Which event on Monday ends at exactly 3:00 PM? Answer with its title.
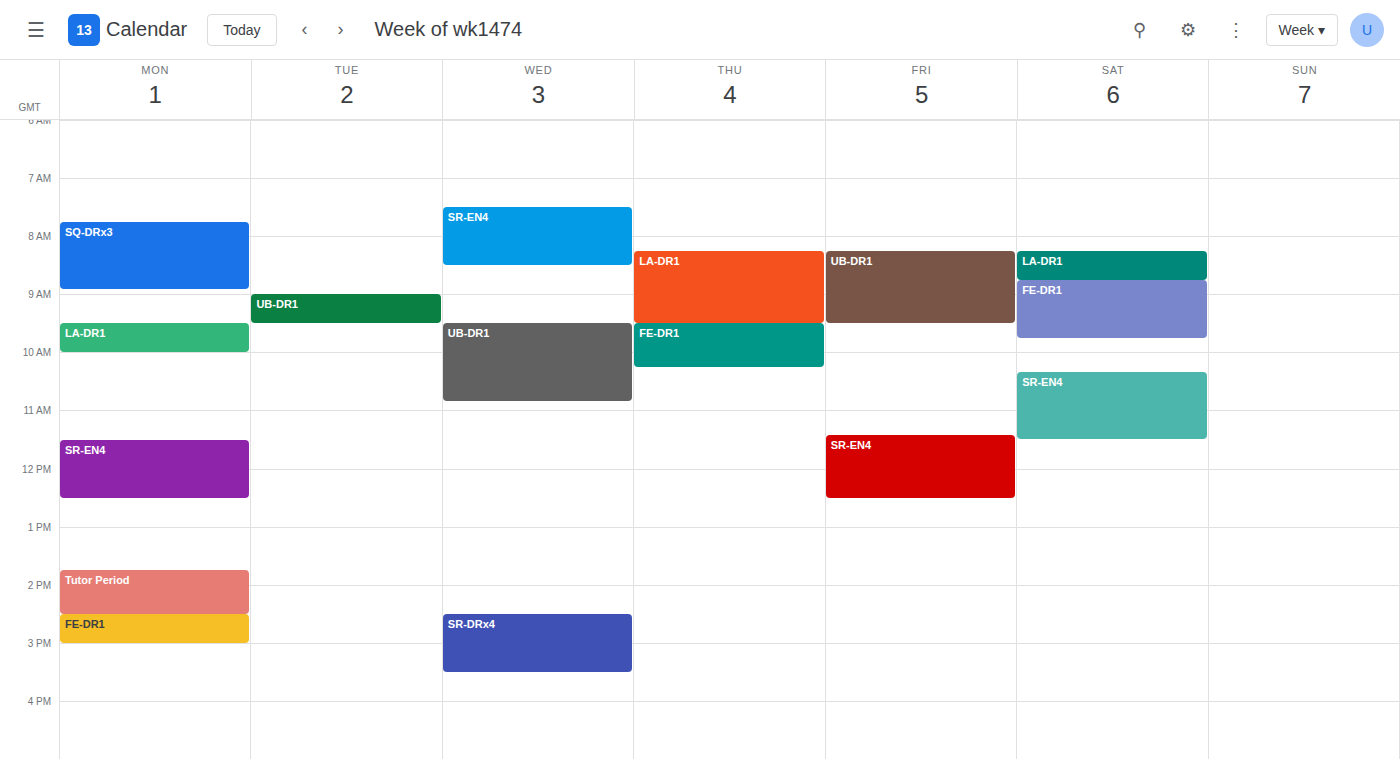
"FE-DR1"